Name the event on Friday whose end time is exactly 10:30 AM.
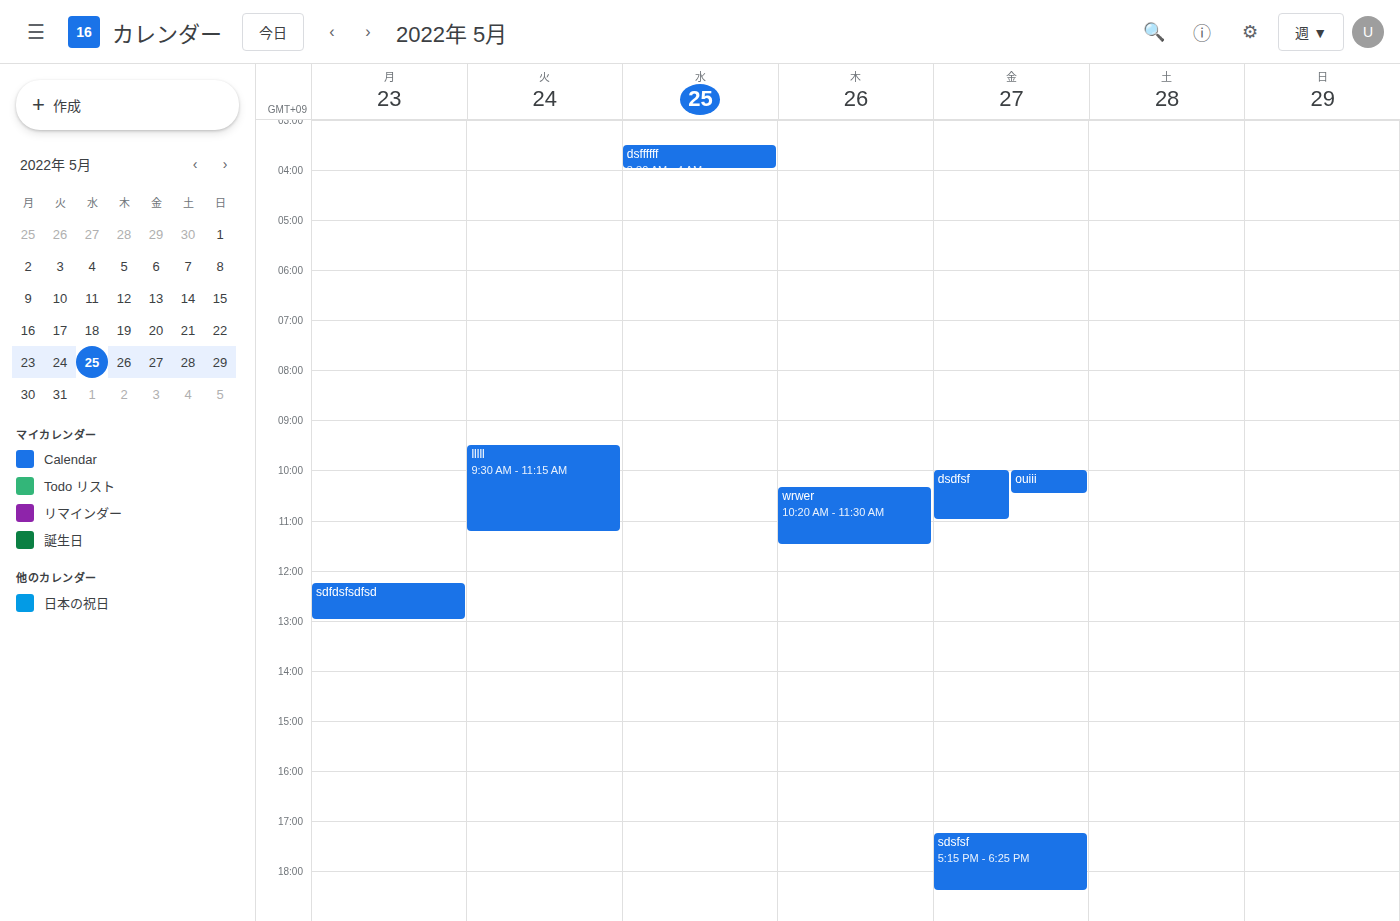
"ouiii"